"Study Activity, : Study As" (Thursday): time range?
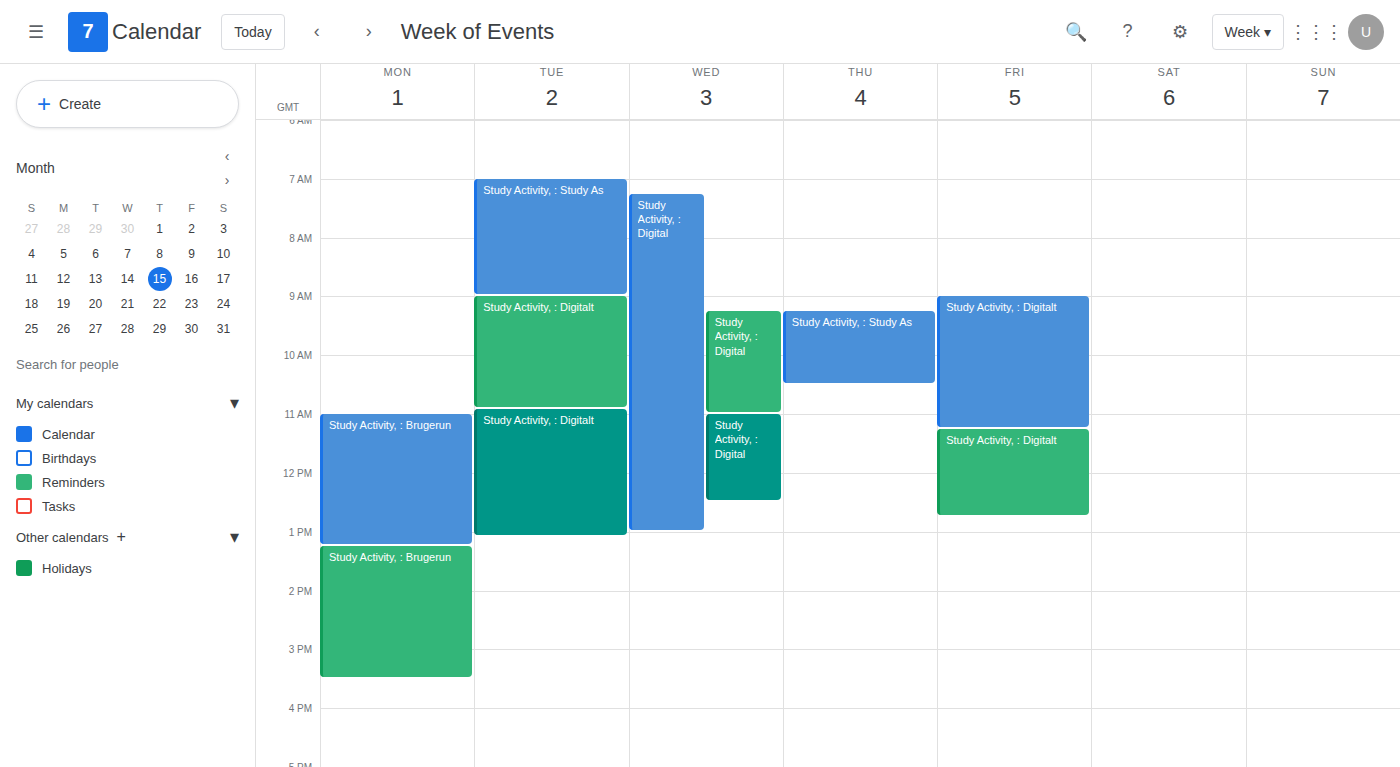
9:15 AM to 10:30 AM